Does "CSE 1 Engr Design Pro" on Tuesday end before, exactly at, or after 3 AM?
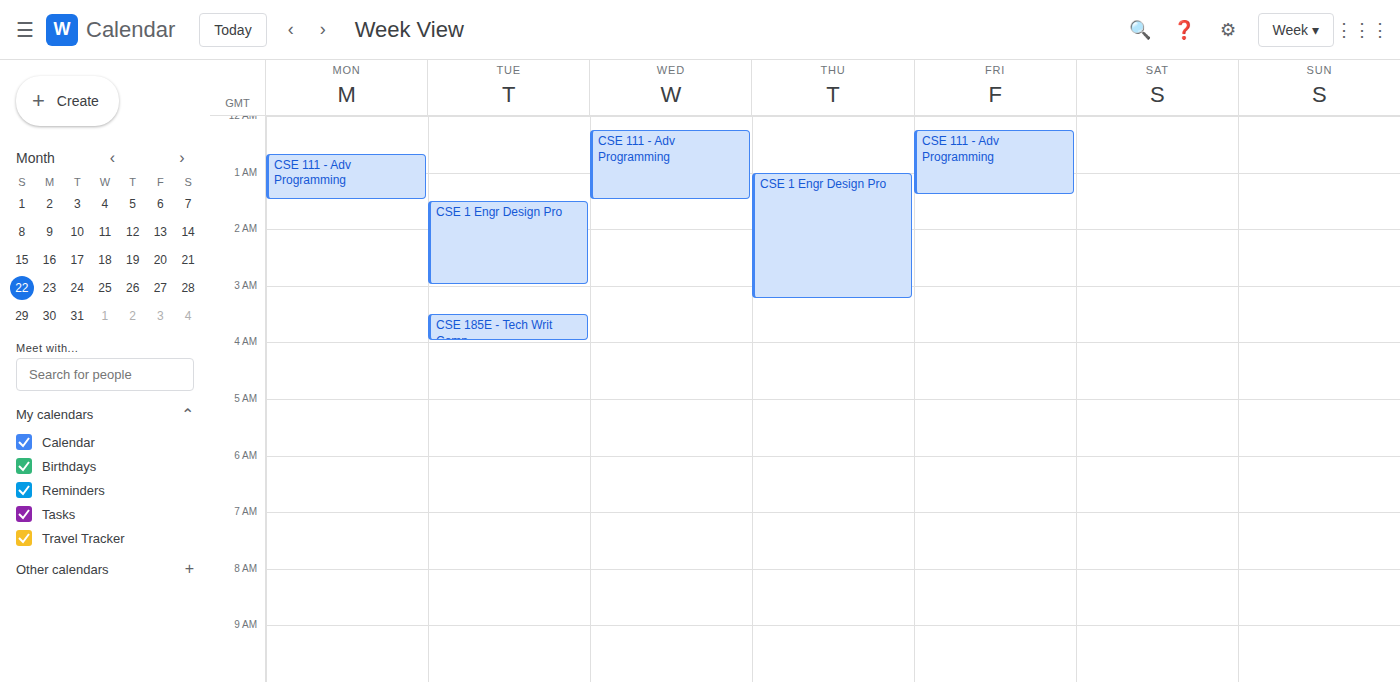
3:00 AM -- exactly at 3 AM, on the 3 AM line.